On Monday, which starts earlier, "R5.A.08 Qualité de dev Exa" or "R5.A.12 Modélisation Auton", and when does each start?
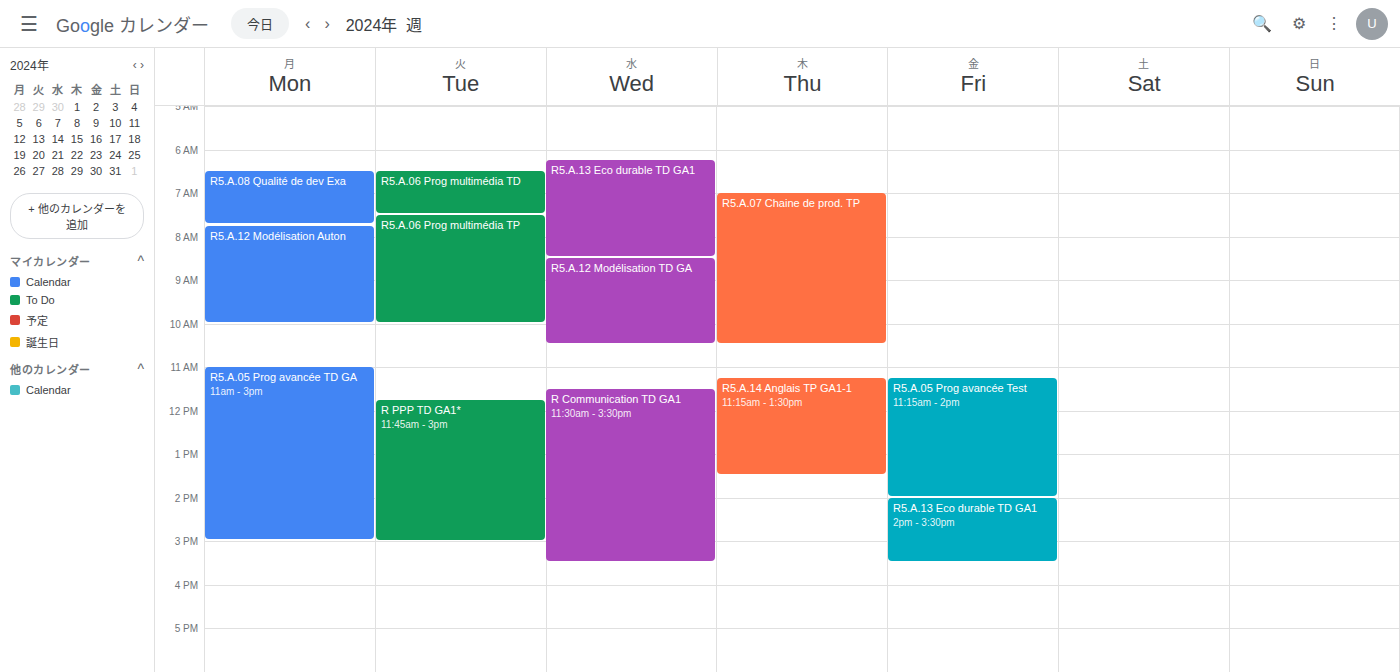
"R5.A.08 Qualité de dev Exa" 6:30 AM; "R5.A.12 Modélisation Auton" 7:45 AM.